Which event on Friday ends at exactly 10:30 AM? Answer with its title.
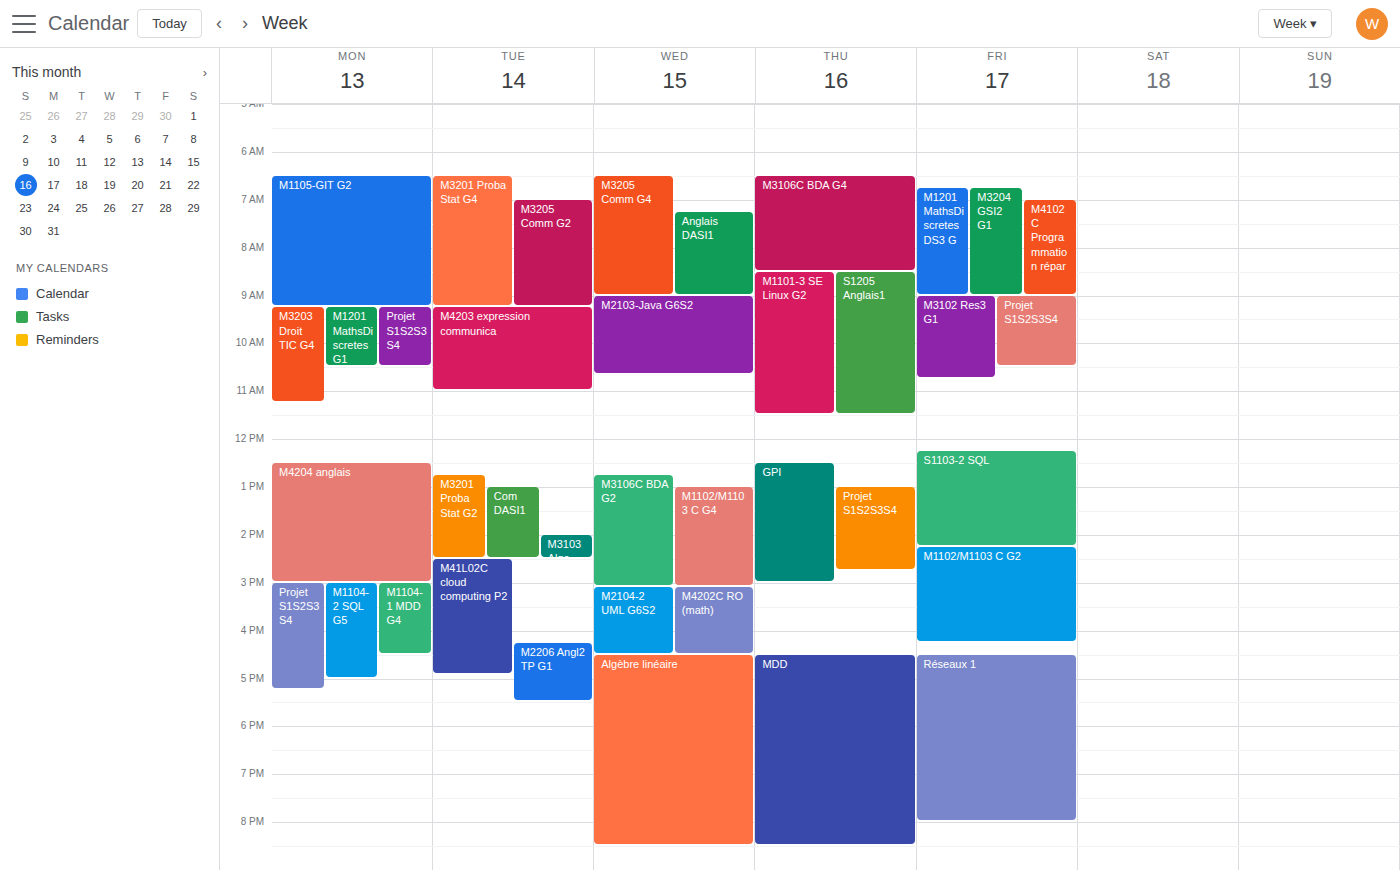
"Projet S1S2S3S4"